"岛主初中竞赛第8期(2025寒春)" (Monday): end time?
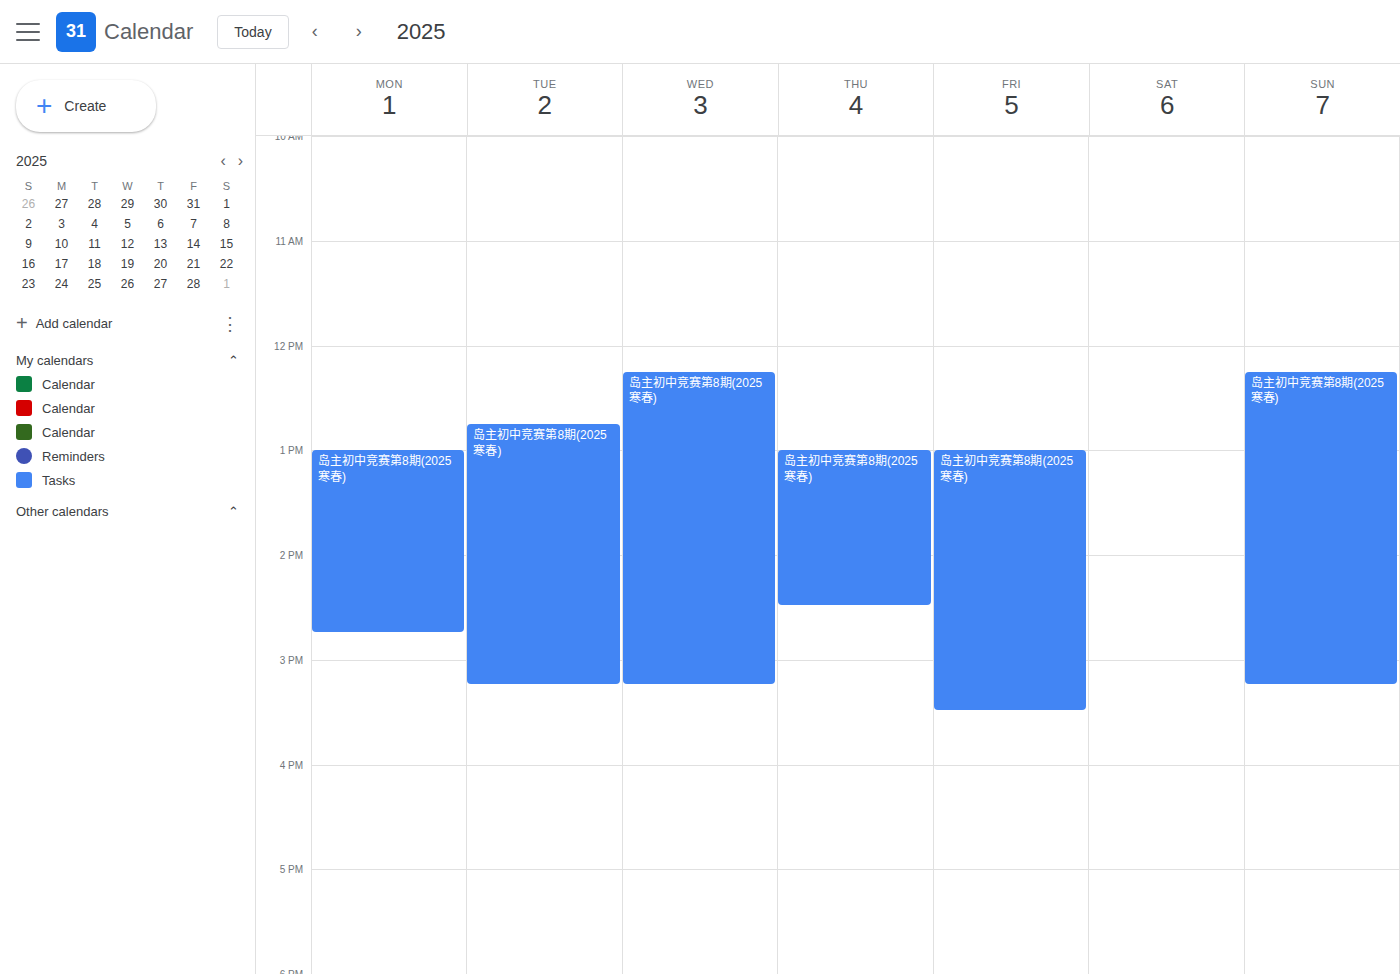
2:45 PM